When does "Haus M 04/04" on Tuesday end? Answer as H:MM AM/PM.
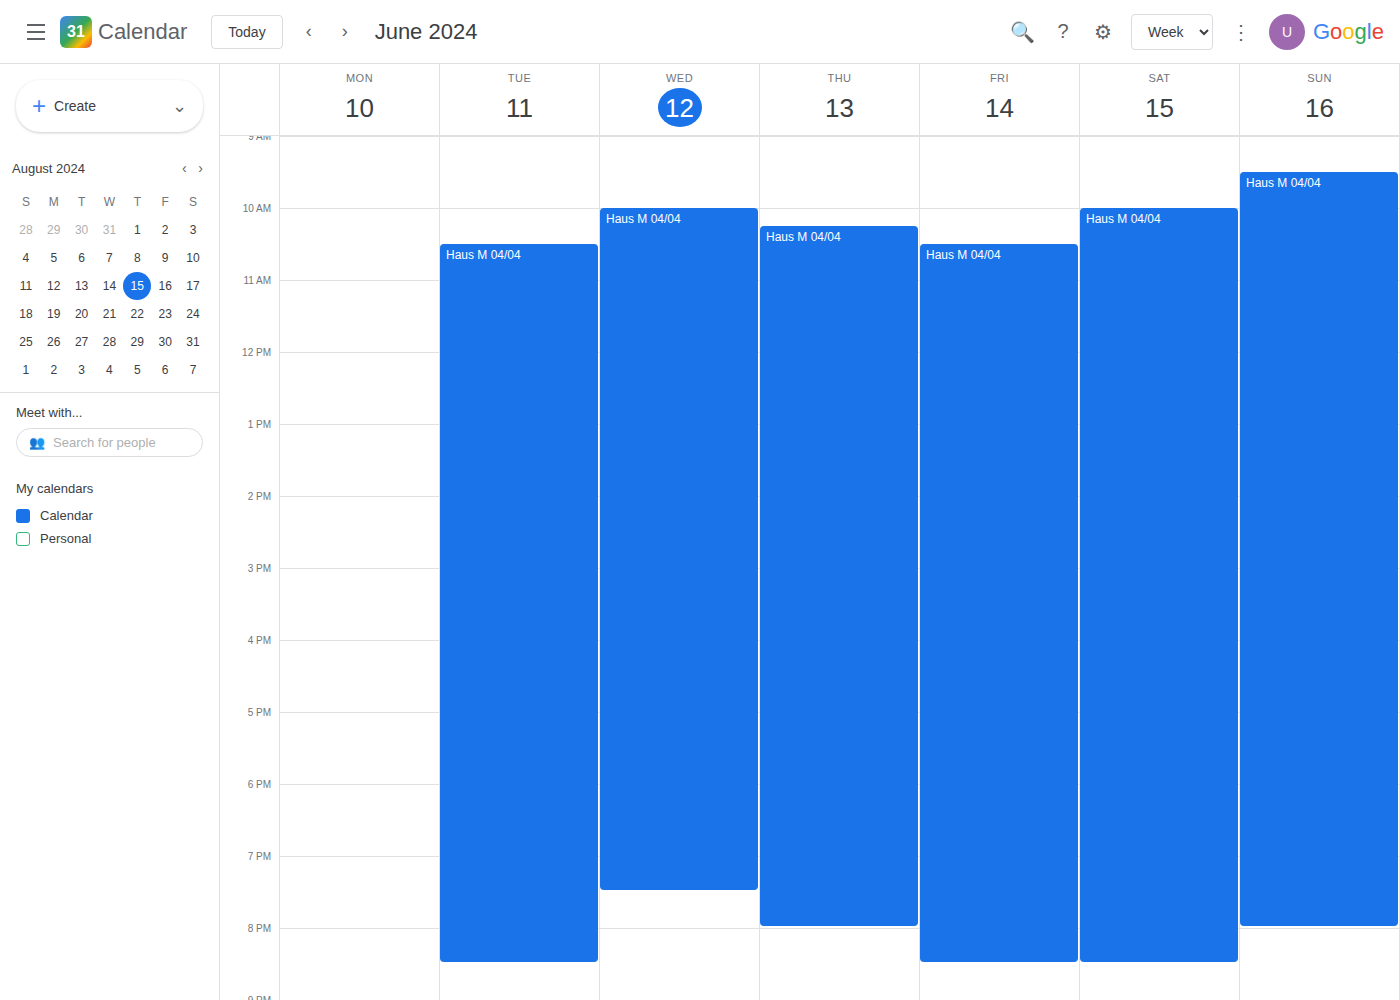
8:30 PM